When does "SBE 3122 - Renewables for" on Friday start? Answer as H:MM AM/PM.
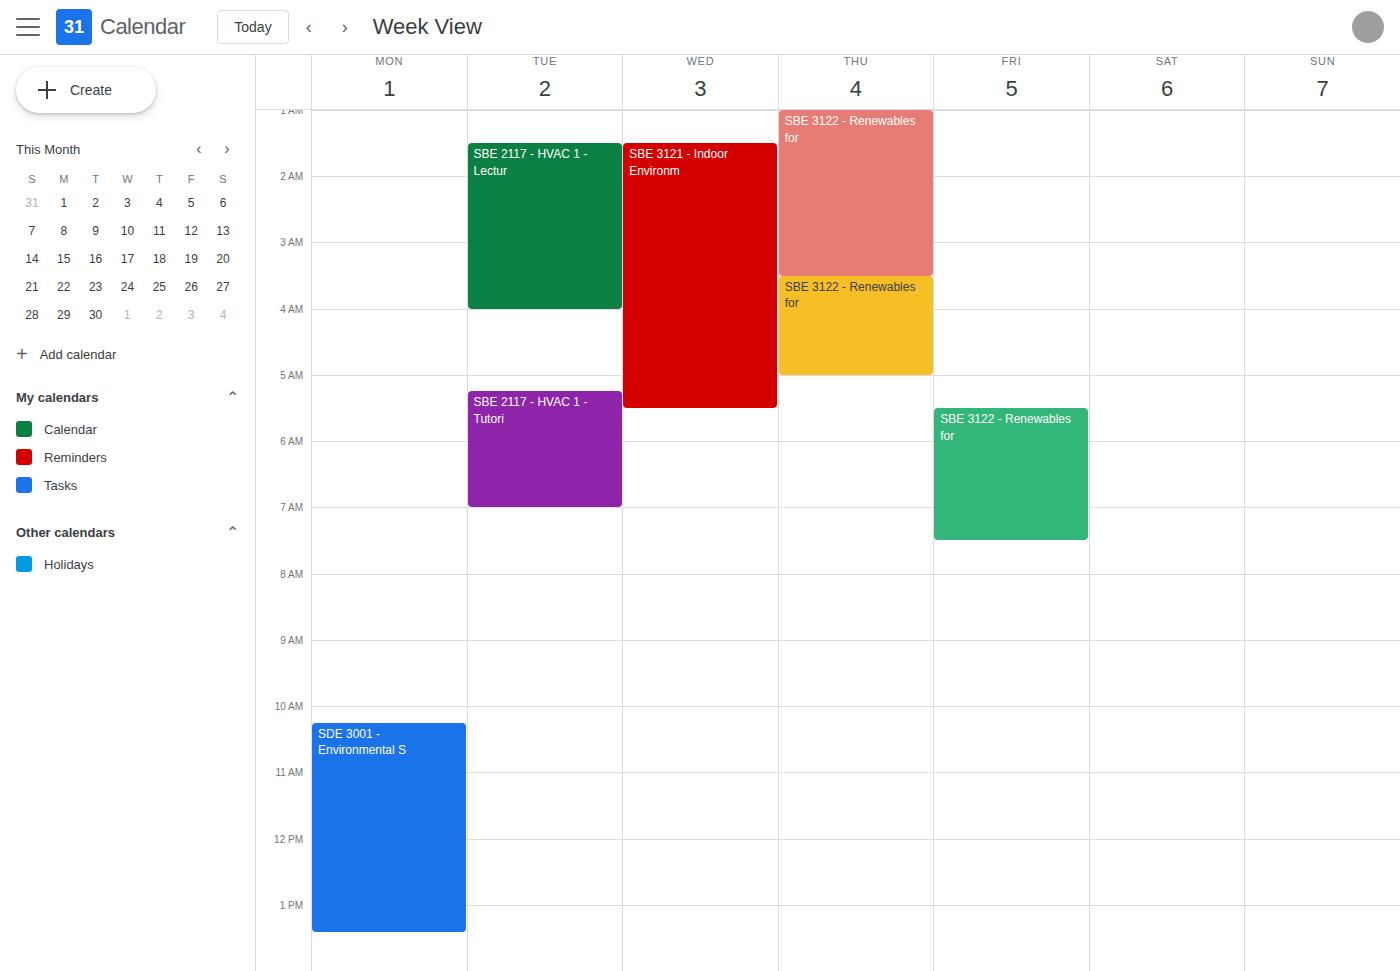
5:30 AM